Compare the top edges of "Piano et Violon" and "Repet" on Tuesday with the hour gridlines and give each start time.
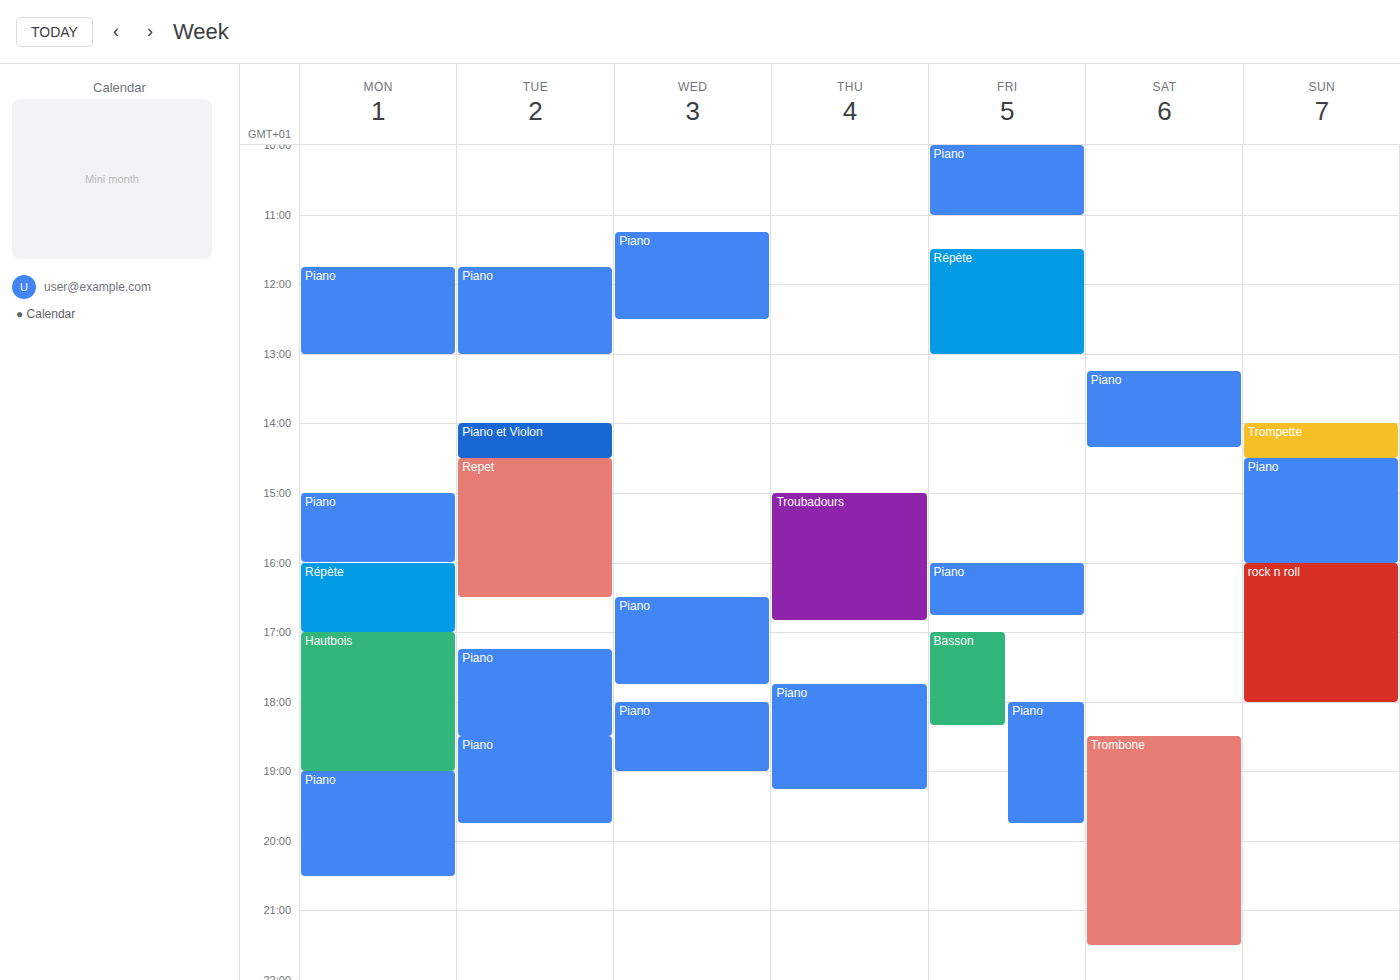
"Piano et Violon": 2:00 PM, exactly on the 2 PM line. "Repet": 2:30 PM, halfway between the 2 PM and 3 PM lines.